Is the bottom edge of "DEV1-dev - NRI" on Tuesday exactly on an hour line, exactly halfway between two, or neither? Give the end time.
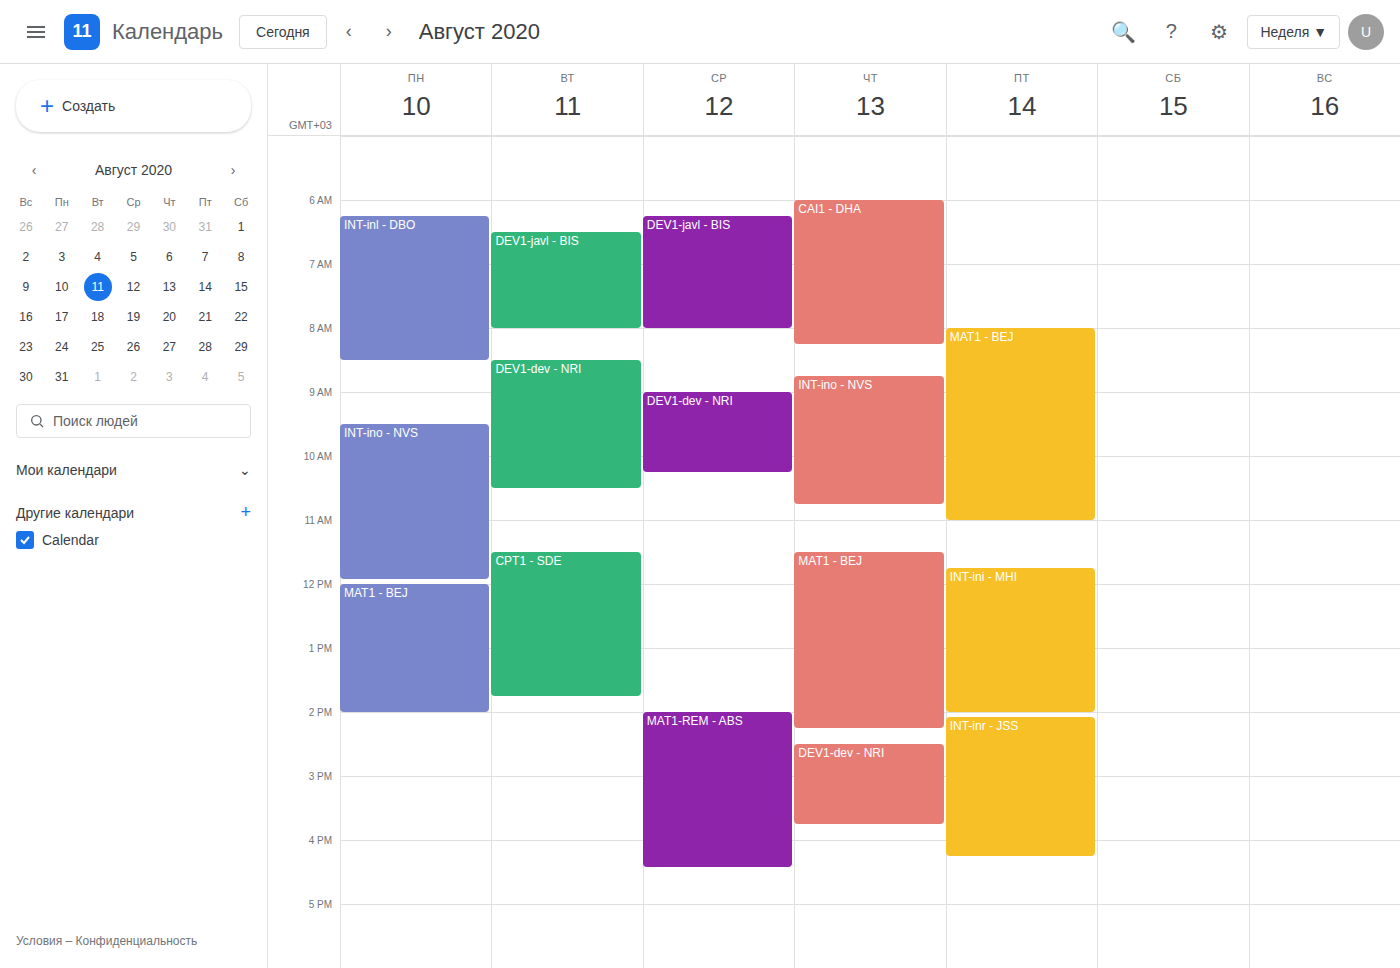
10:30 AM -- halfway between the 10 AM and 11 AM lines.